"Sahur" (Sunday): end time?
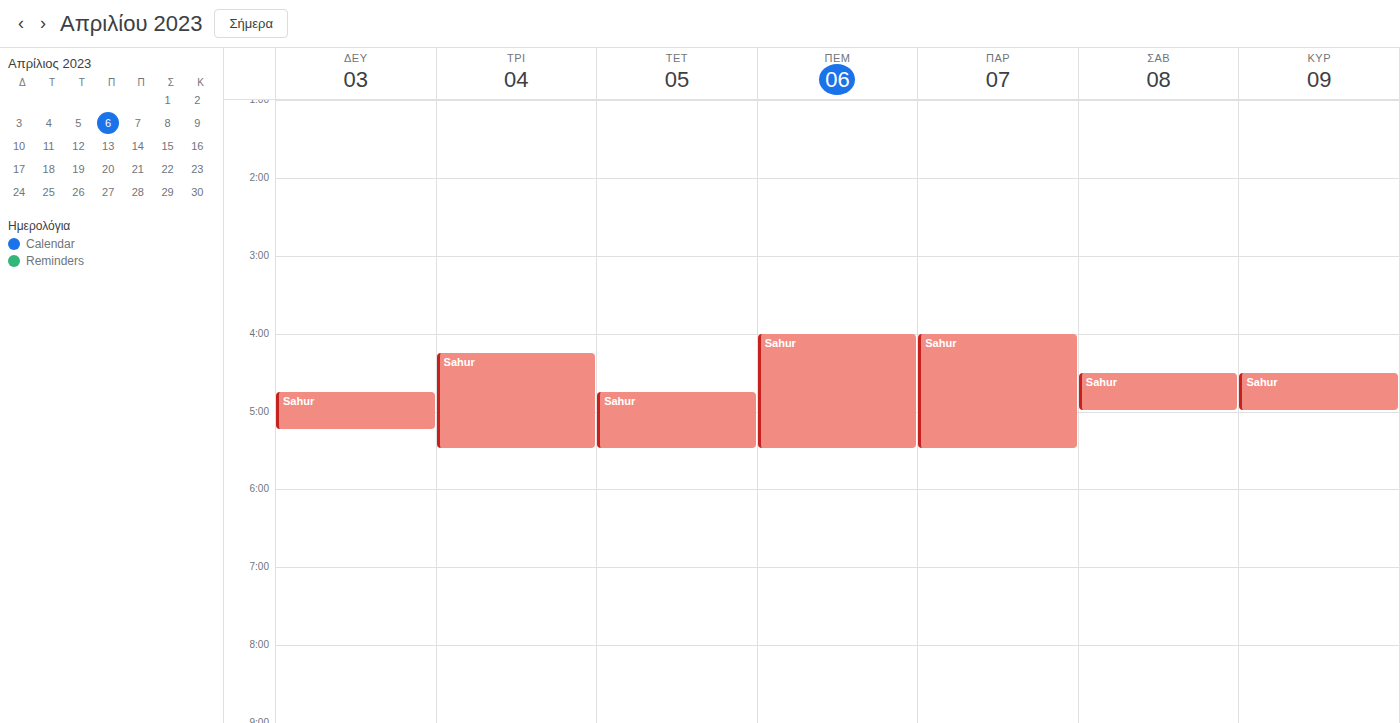
5:00 AM